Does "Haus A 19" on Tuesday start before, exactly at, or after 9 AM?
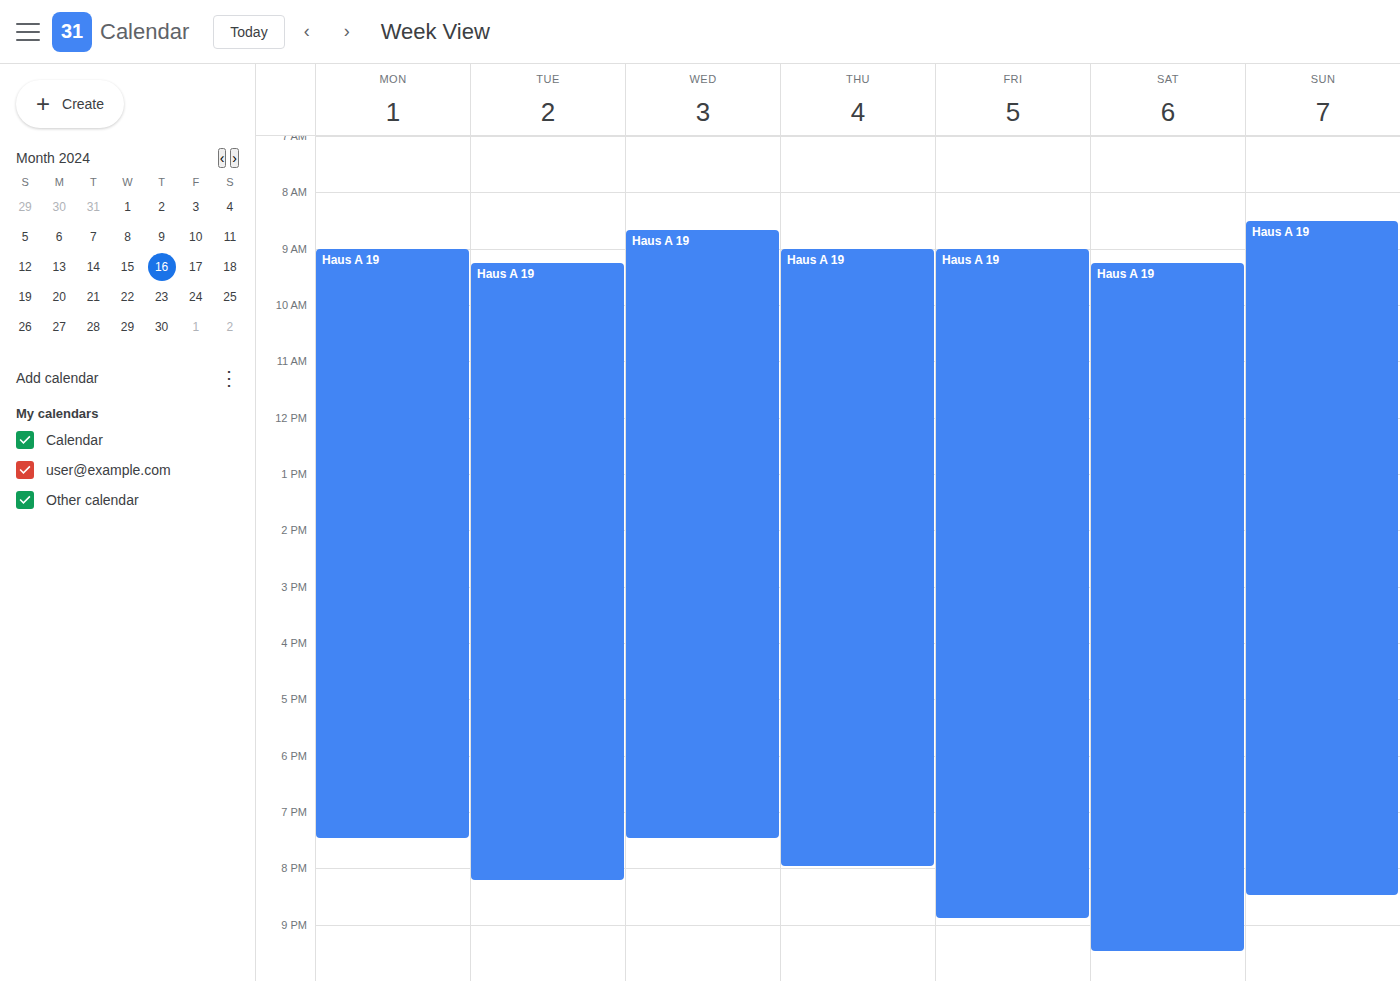
9:15 AM -- after 9 AM, 15 minutes below the 9 AM line.